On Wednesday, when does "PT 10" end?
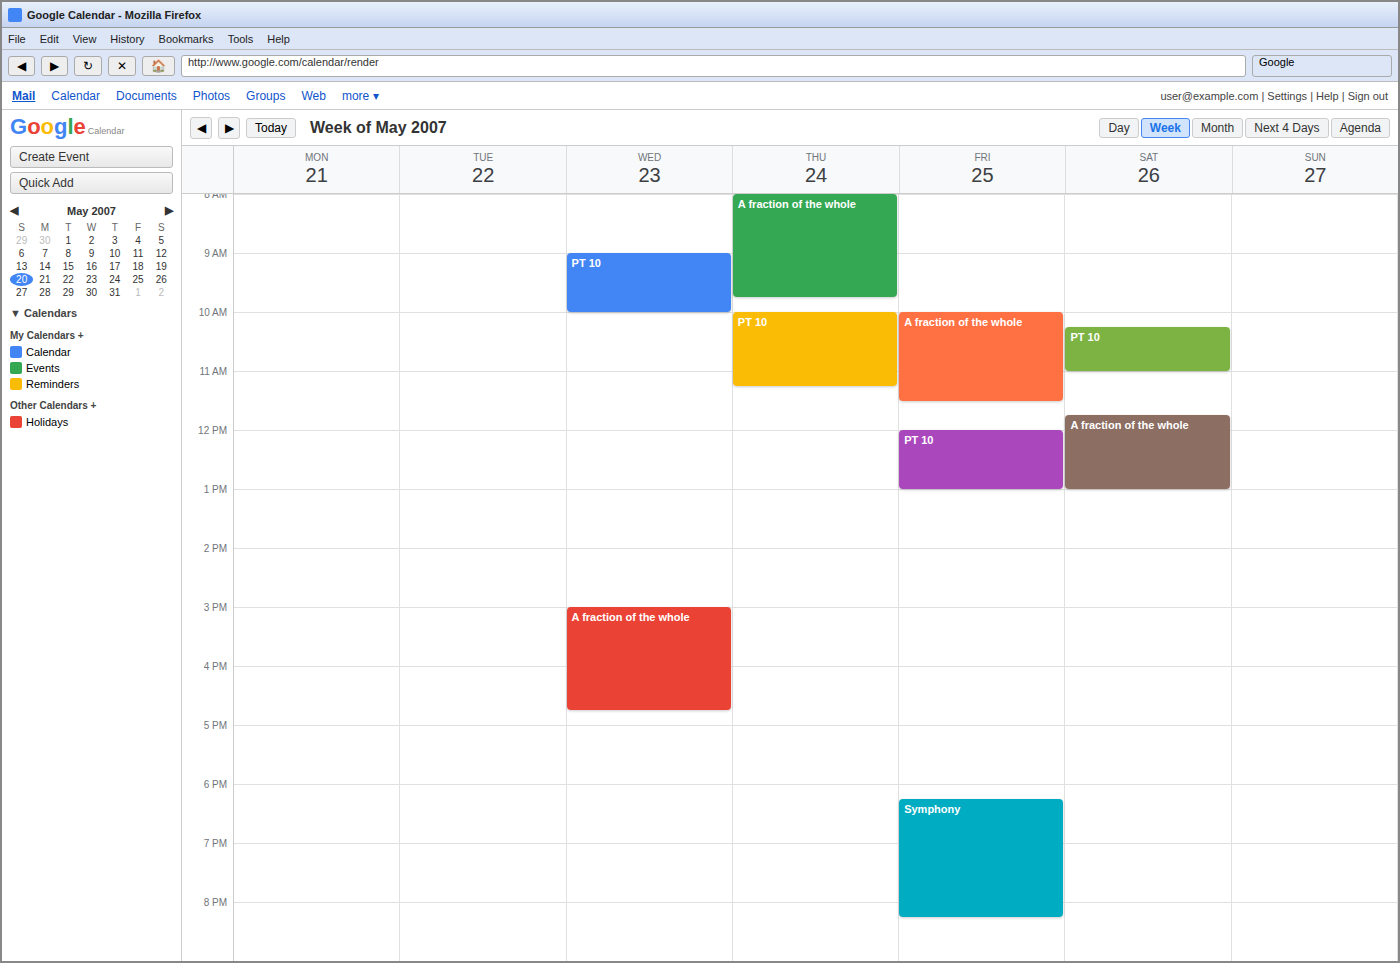
10:00 AM